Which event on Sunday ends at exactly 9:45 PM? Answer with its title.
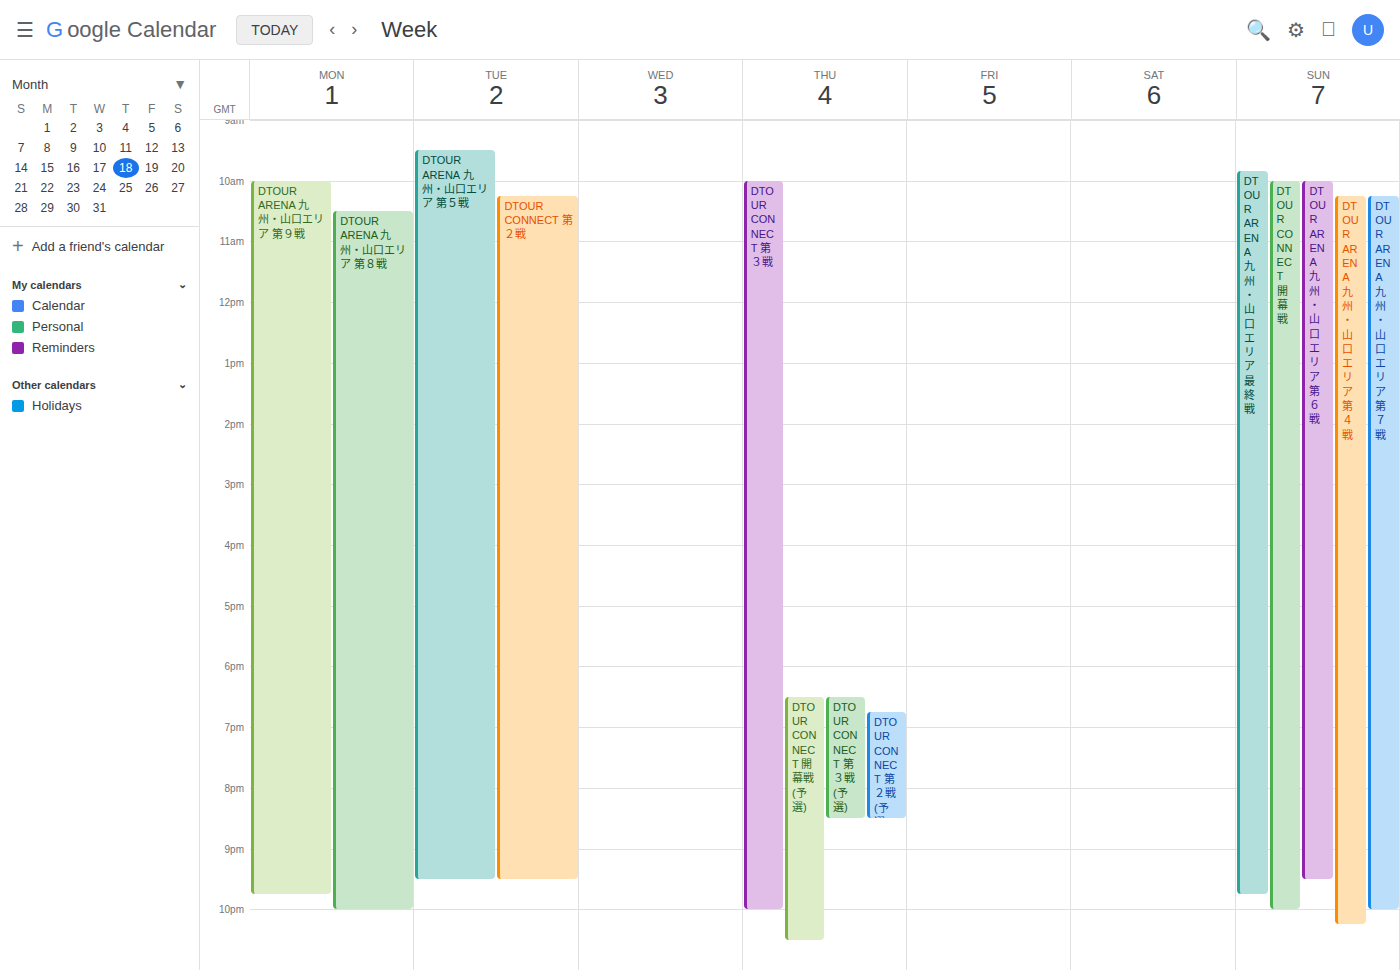
"DTOUR ARENA 九州・山口エリア 最終戦"